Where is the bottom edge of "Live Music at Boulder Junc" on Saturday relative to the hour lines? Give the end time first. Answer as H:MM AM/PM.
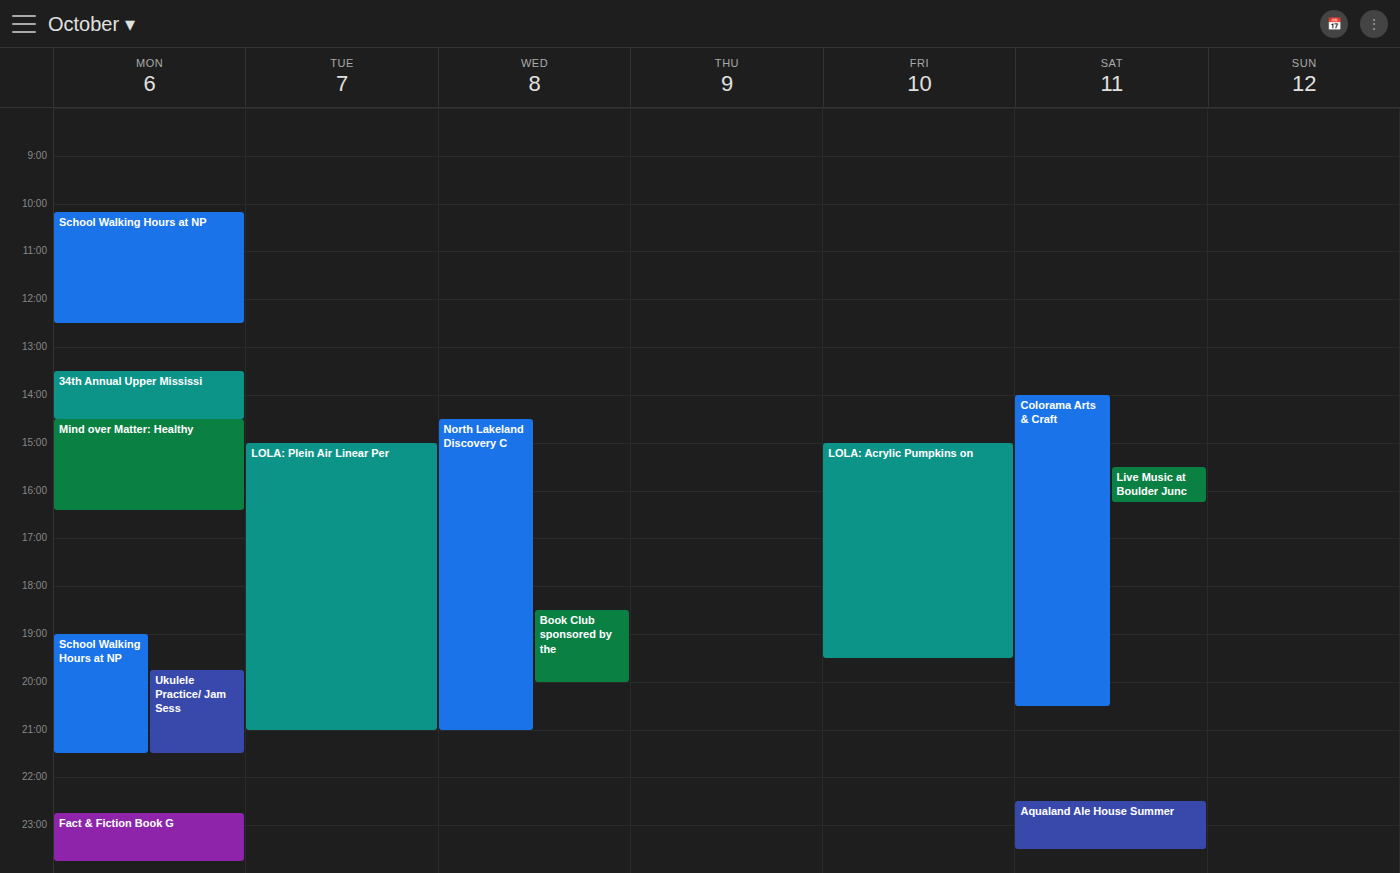
4:15 PM -- neither: a quarter of the way from the 4 PM line to the 5 PM line.